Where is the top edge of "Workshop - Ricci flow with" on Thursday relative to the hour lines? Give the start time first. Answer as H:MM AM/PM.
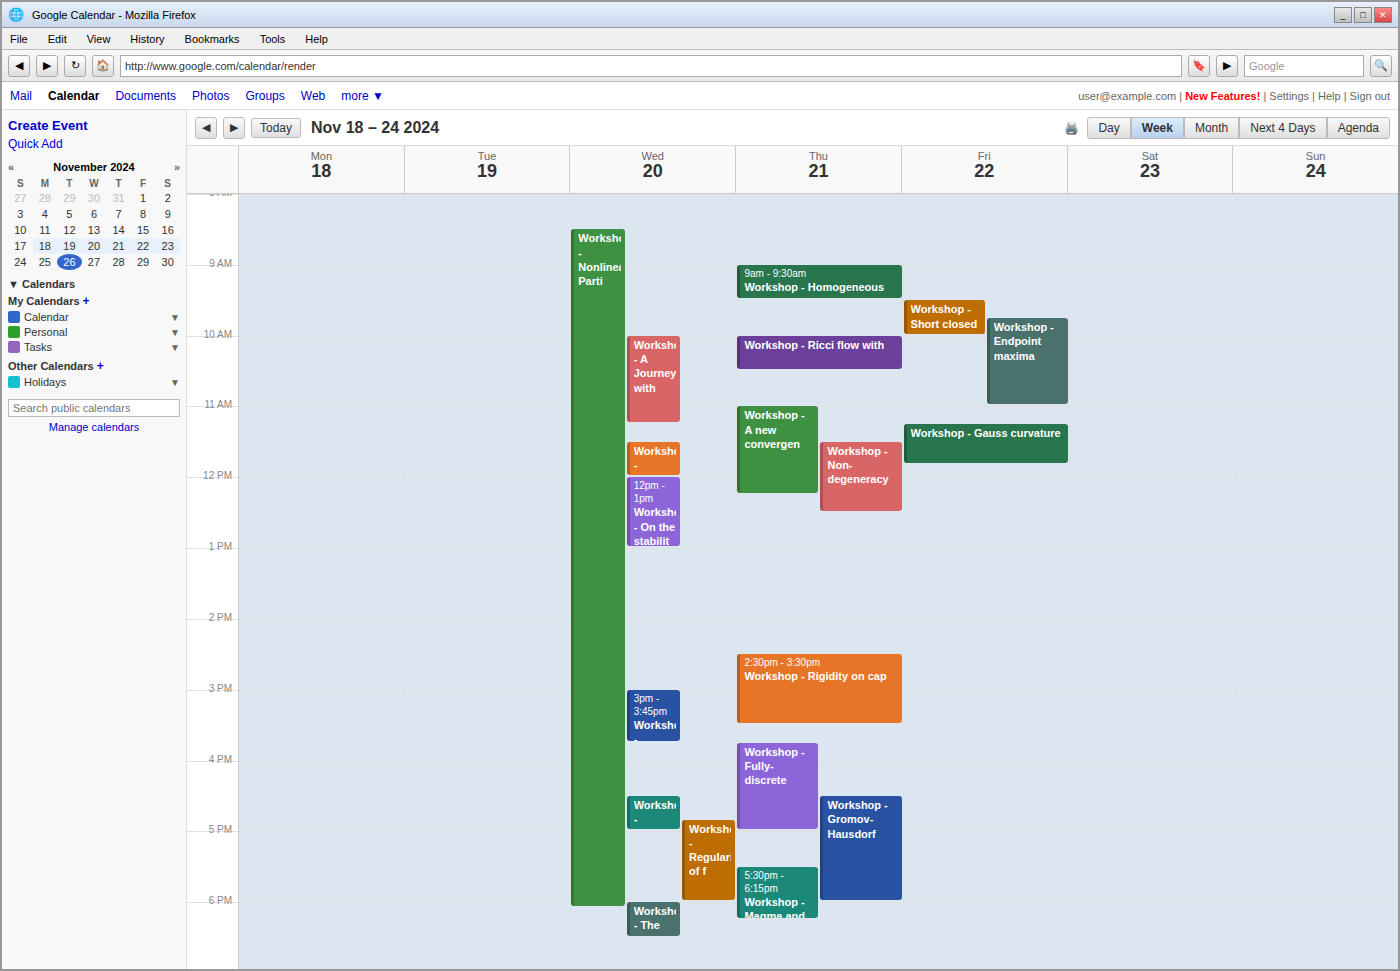
10:00 AM -- exactly on the 10 AM line.